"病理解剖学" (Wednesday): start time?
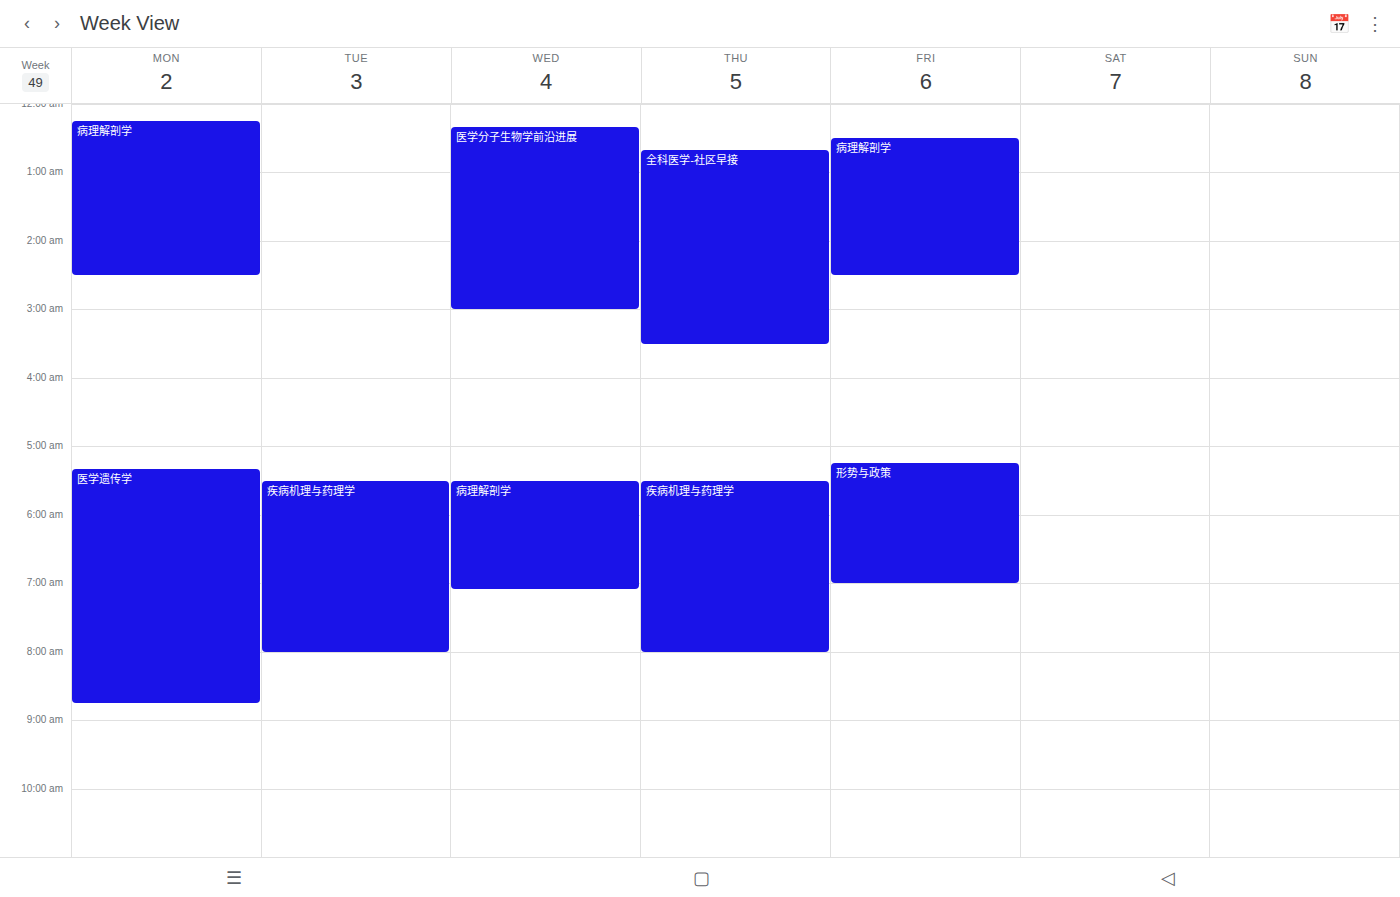
5:30 AM